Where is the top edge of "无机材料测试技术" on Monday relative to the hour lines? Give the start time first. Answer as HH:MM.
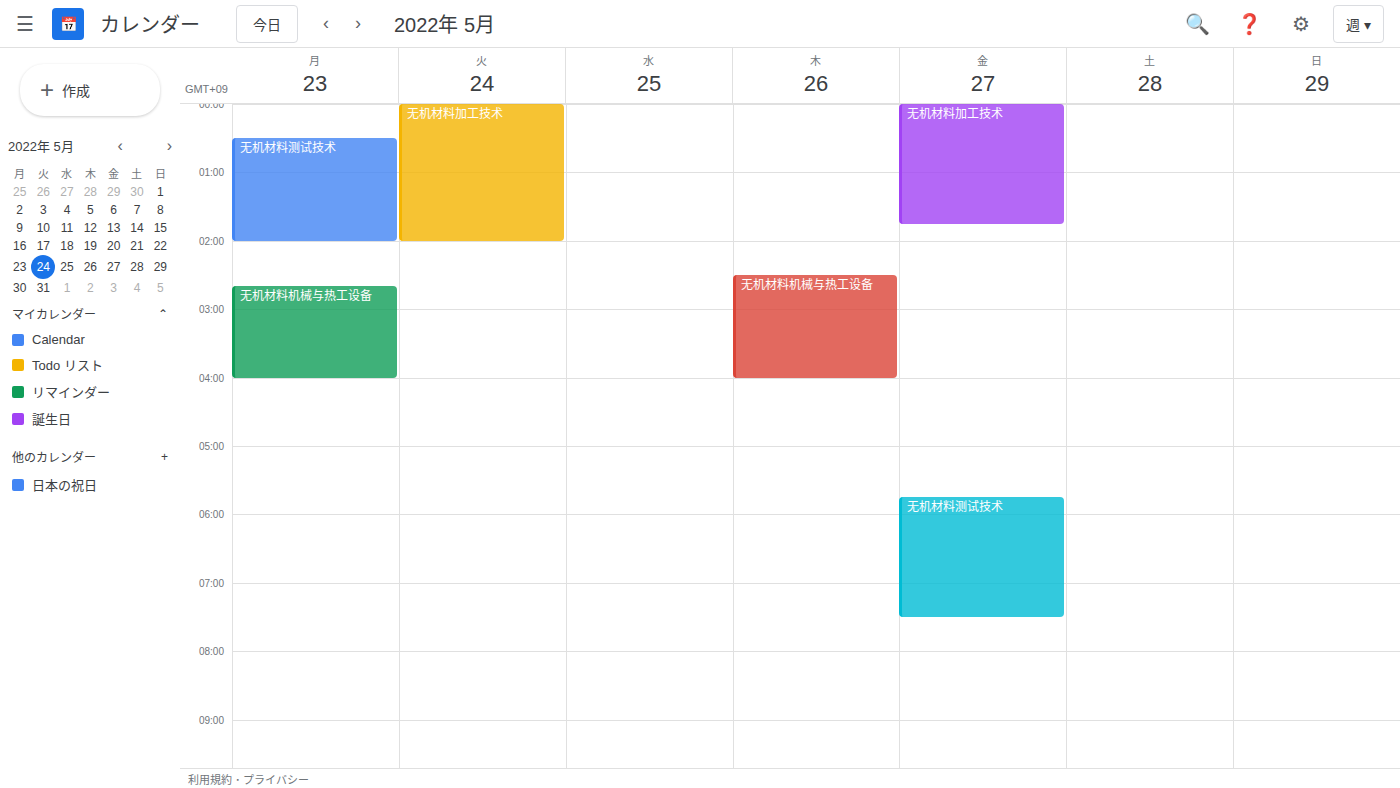
00:30 -- halfway between the 00:00 and 01:00 lines.